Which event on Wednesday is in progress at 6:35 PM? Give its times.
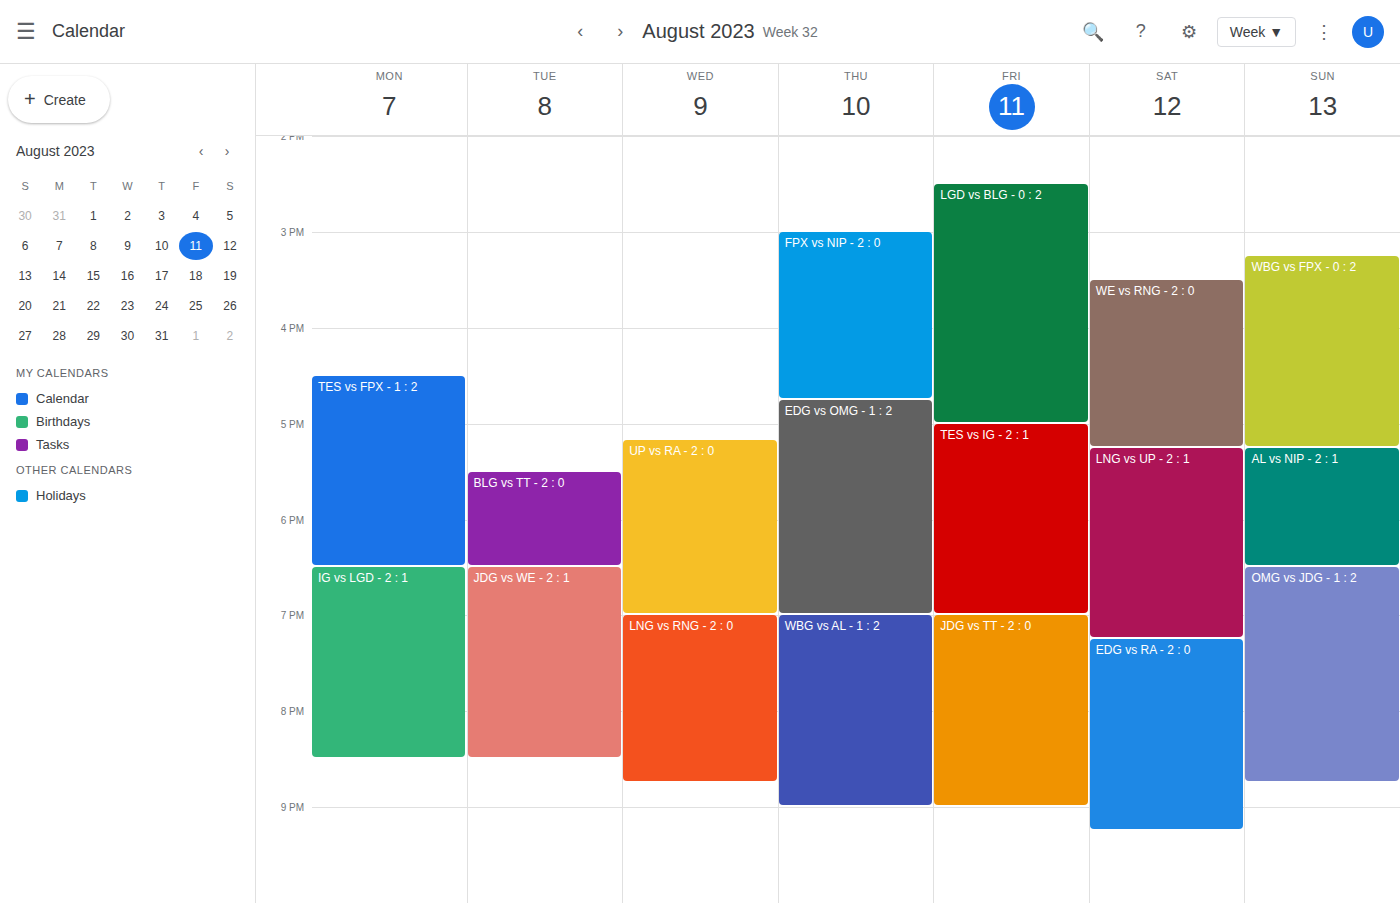
"UP vs RA - 2 : 0", 5:10 PM to 7:00 PM